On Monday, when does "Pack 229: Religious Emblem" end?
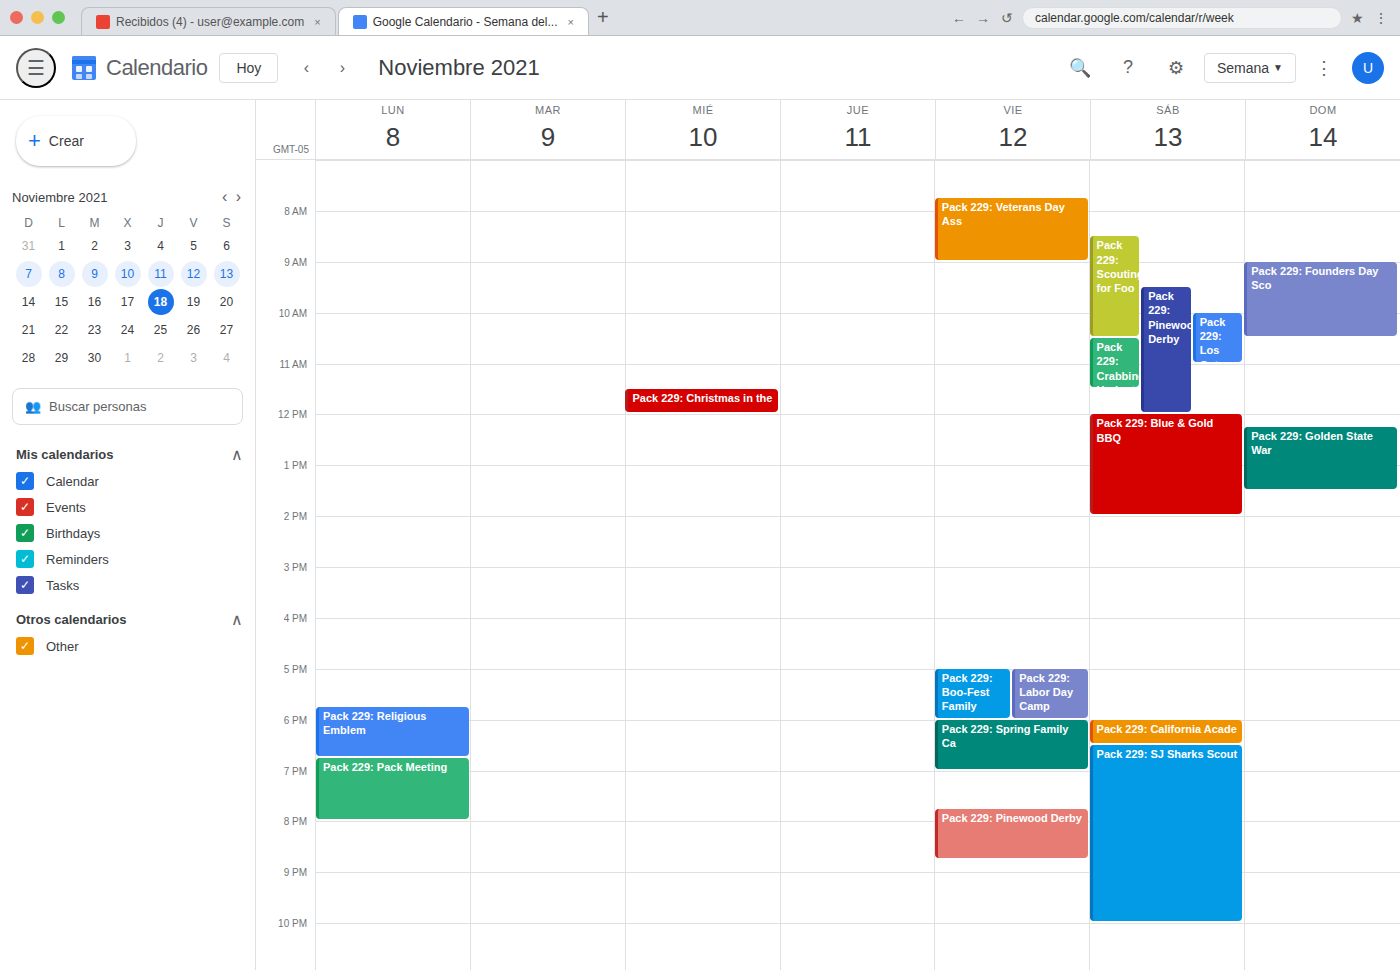
6:45 PM